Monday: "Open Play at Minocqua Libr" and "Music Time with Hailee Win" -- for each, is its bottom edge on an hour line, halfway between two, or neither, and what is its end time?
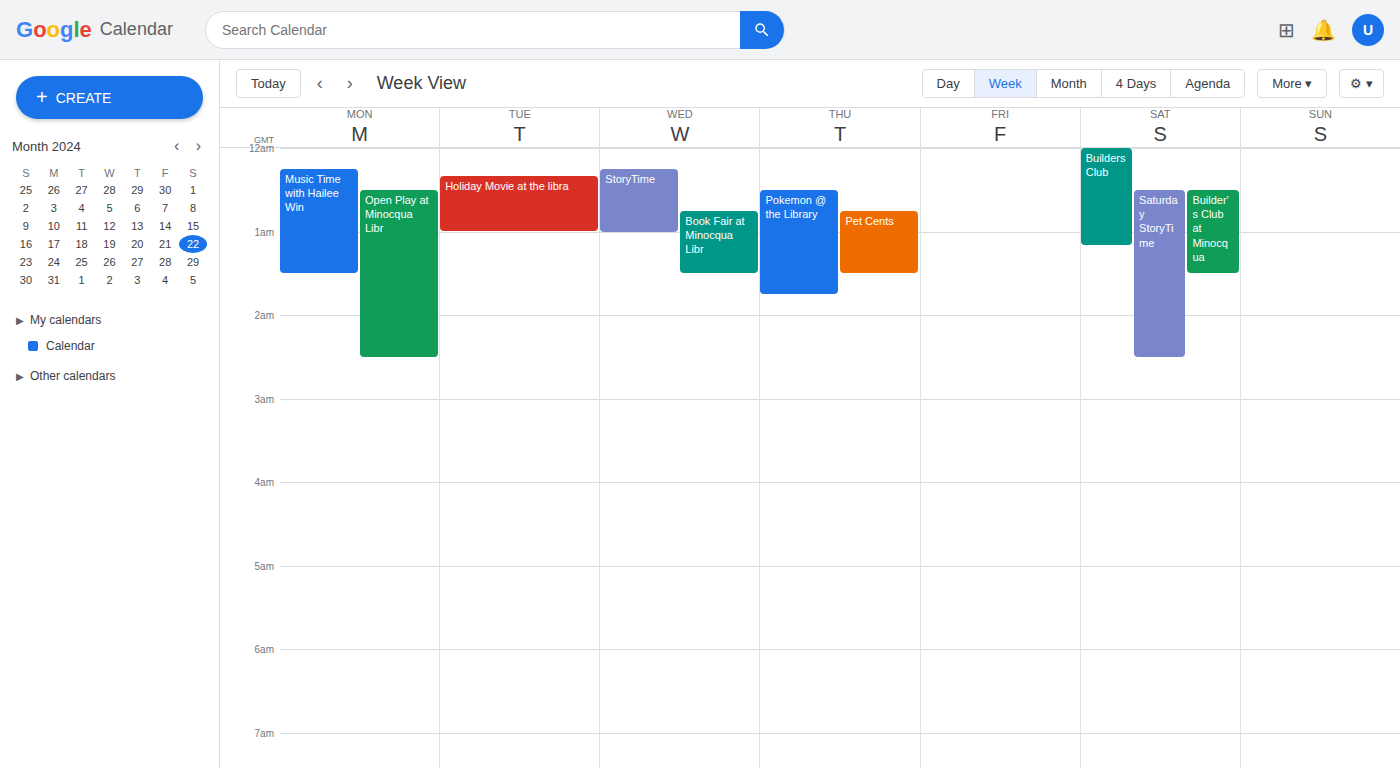
"Open Play at Minocqua Libr": 2:30 AM, halfway between the 2 AM and 3 AM lines. "Music Time with Hailee Win": 1:30 AM, halfway between the 1 AM and 2 AM lines.